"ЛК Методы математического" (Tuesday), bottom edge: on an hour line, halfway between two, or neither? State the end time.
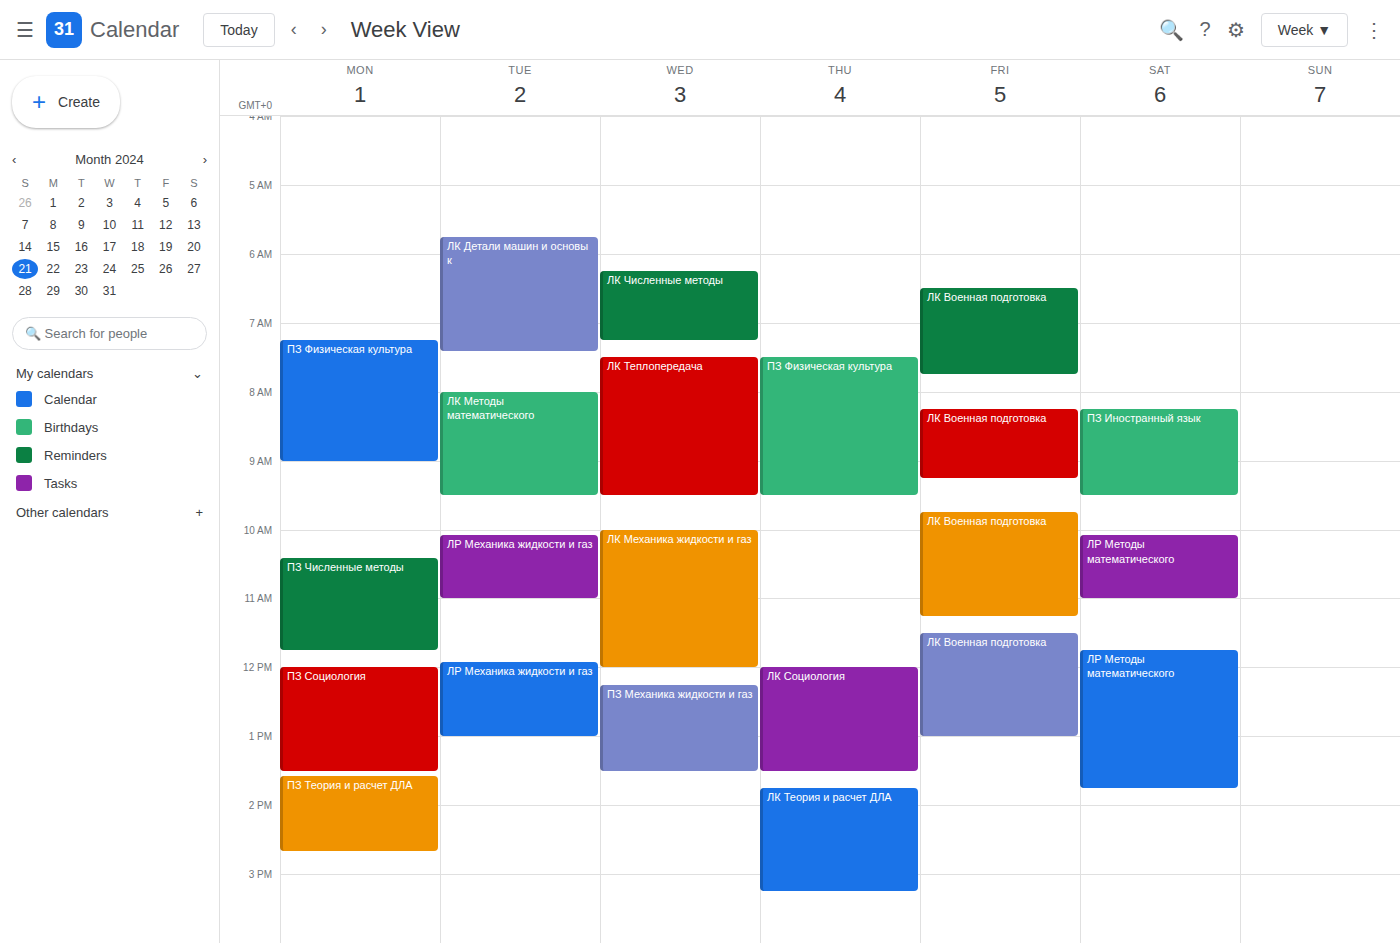
09:30 -- halfway between the 09:00 and 10:00 lines.